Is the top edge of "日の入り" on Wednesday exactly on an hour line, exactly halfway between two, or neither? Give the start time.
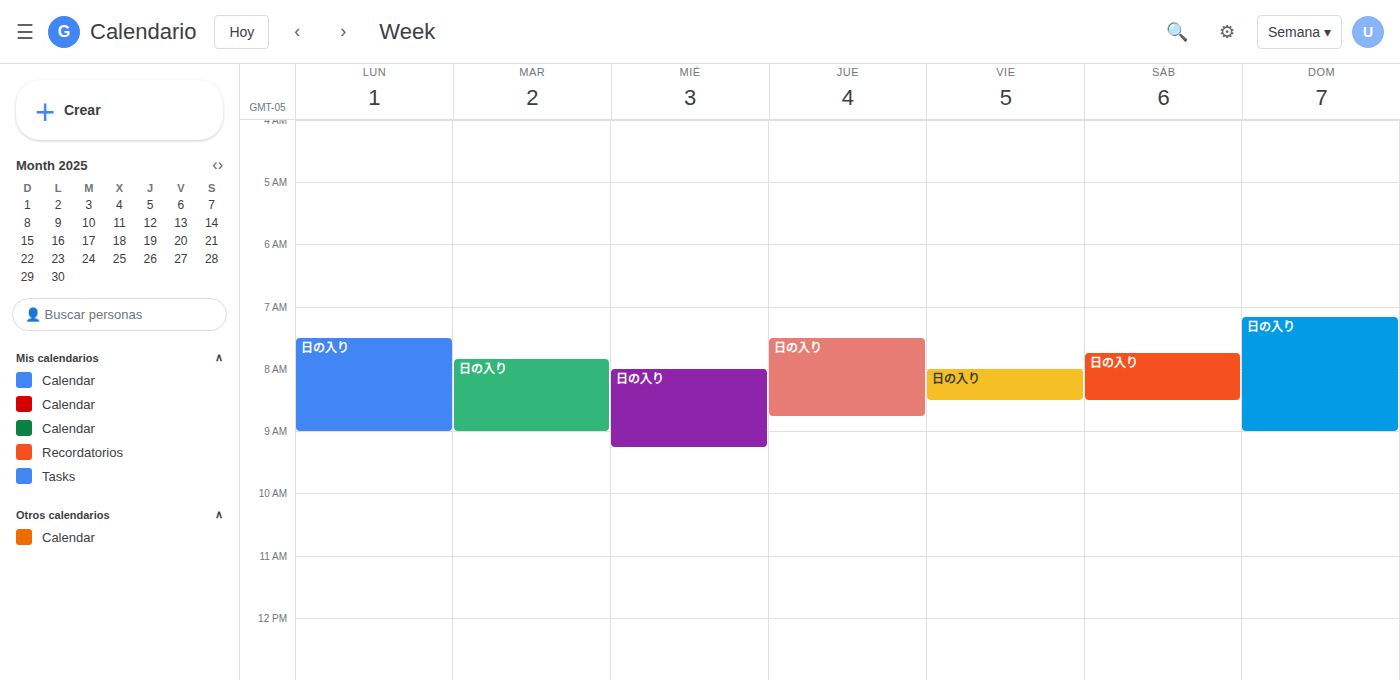
8:00 AM -- exactly on the 8 AM line.